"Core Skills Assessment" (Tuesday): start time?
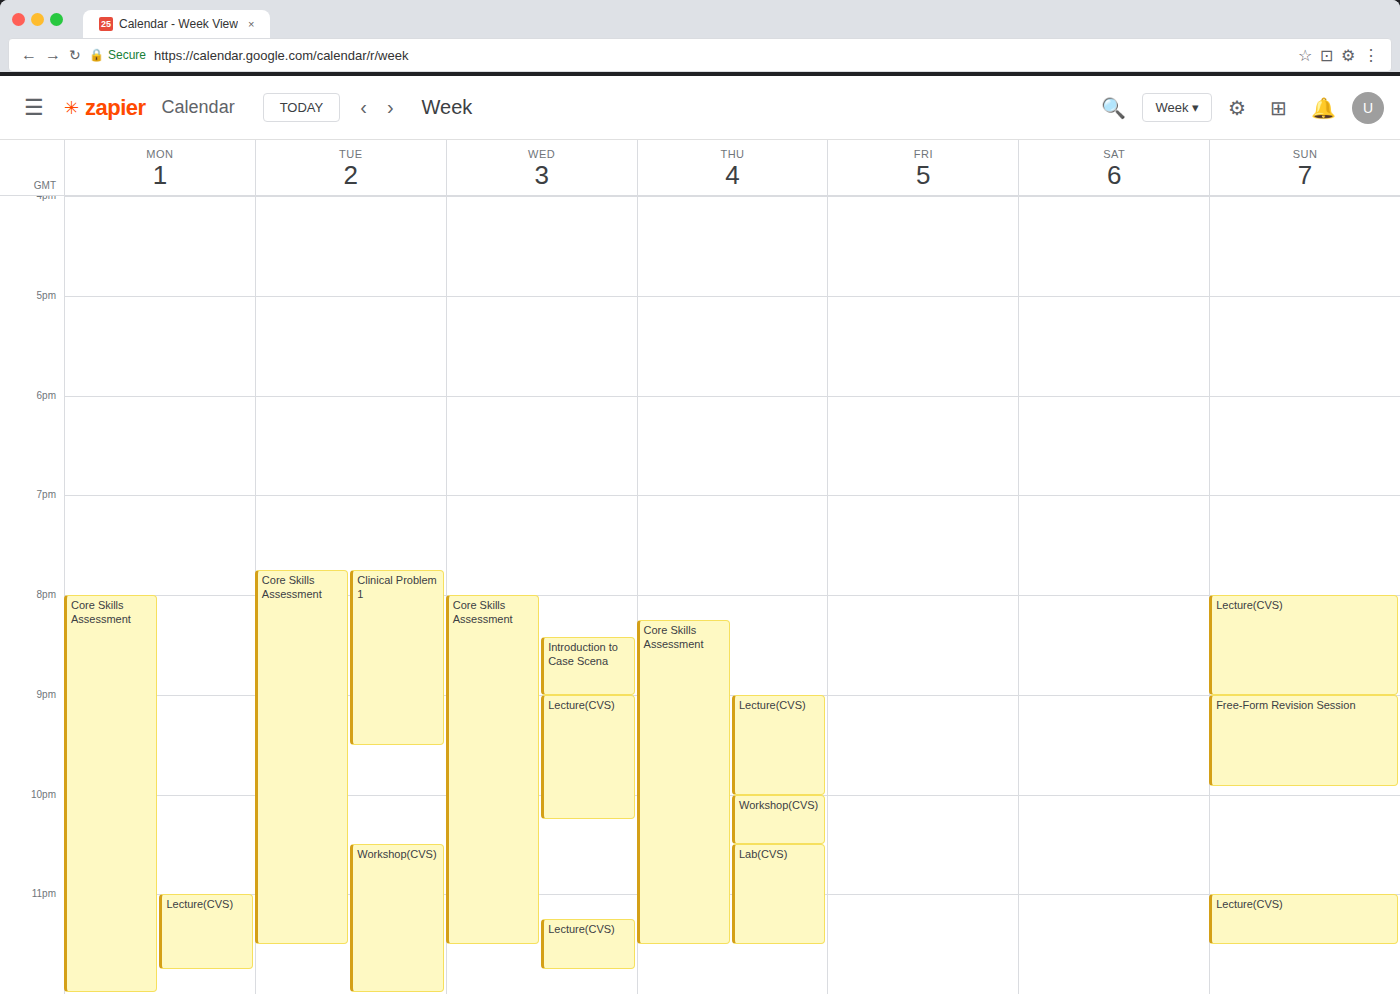
7:45 PM